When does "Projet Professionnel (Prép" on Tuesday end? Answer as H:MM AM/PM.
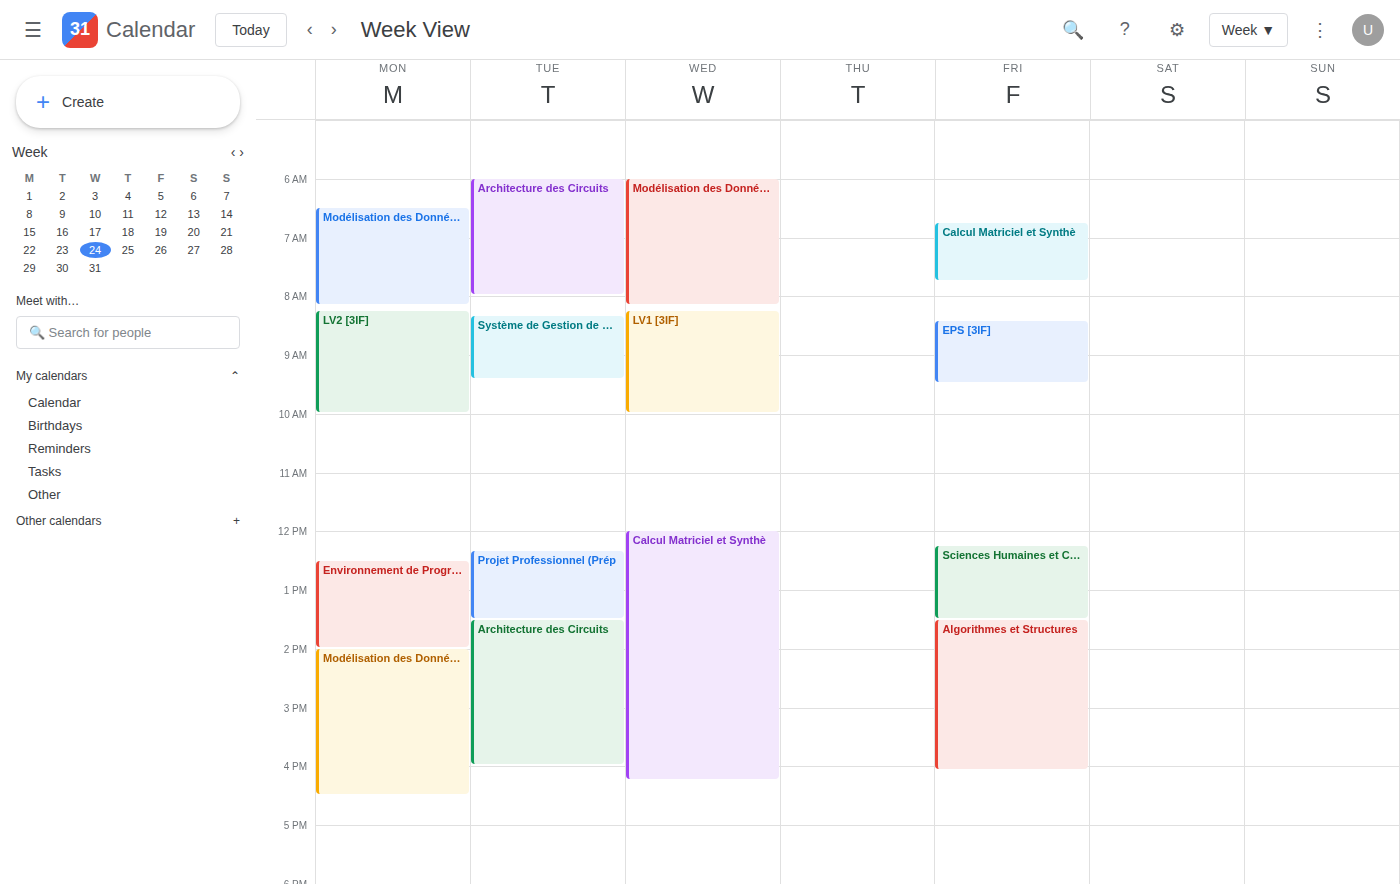
1:30 PM